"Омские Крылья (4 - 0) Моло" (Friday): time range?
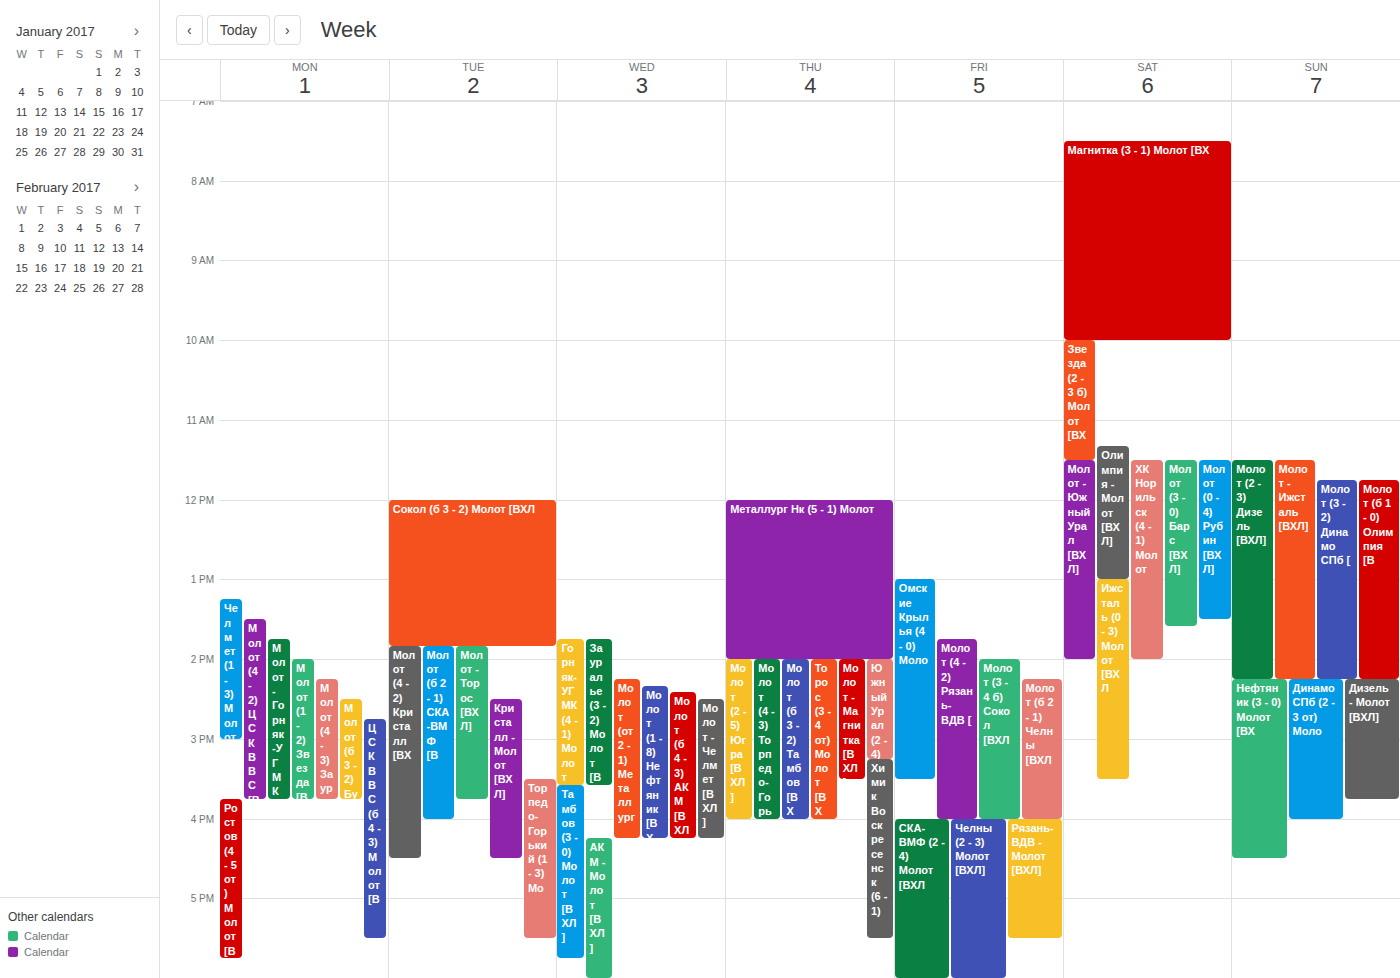
13:00 to 15:30